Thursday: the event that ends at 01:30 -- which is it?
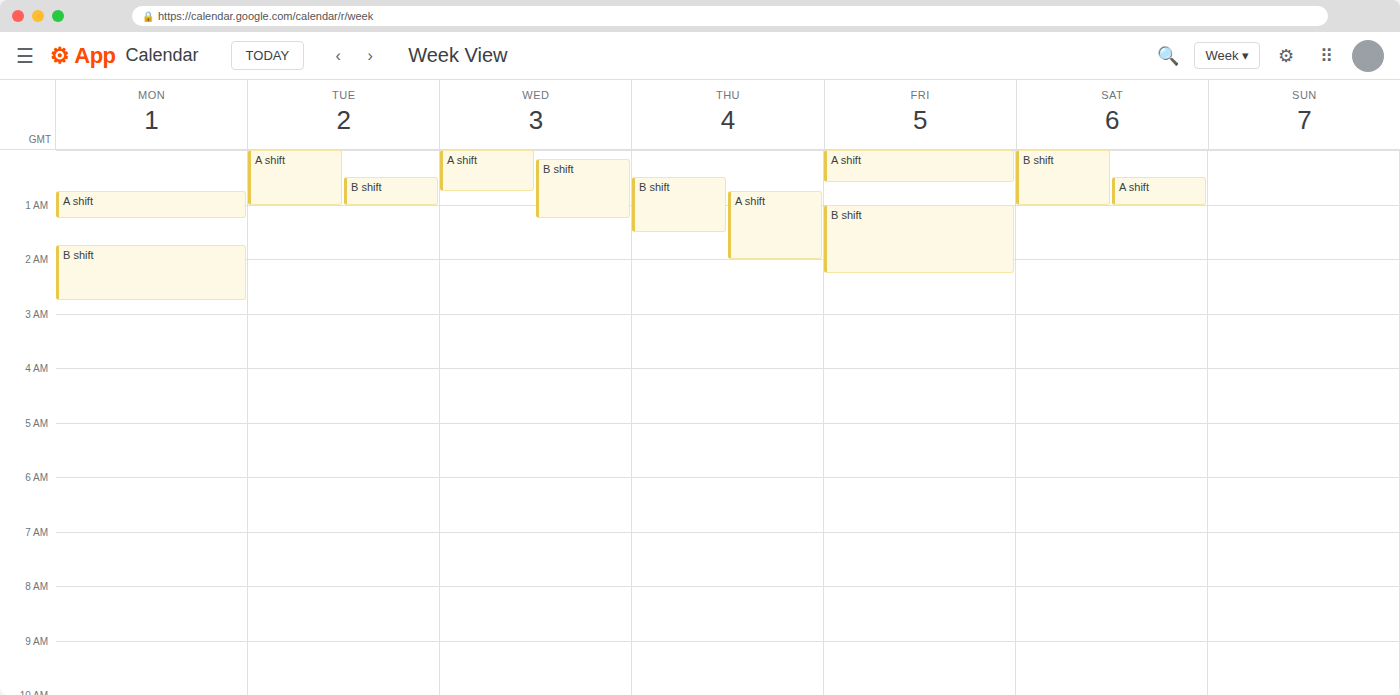
"B shift"